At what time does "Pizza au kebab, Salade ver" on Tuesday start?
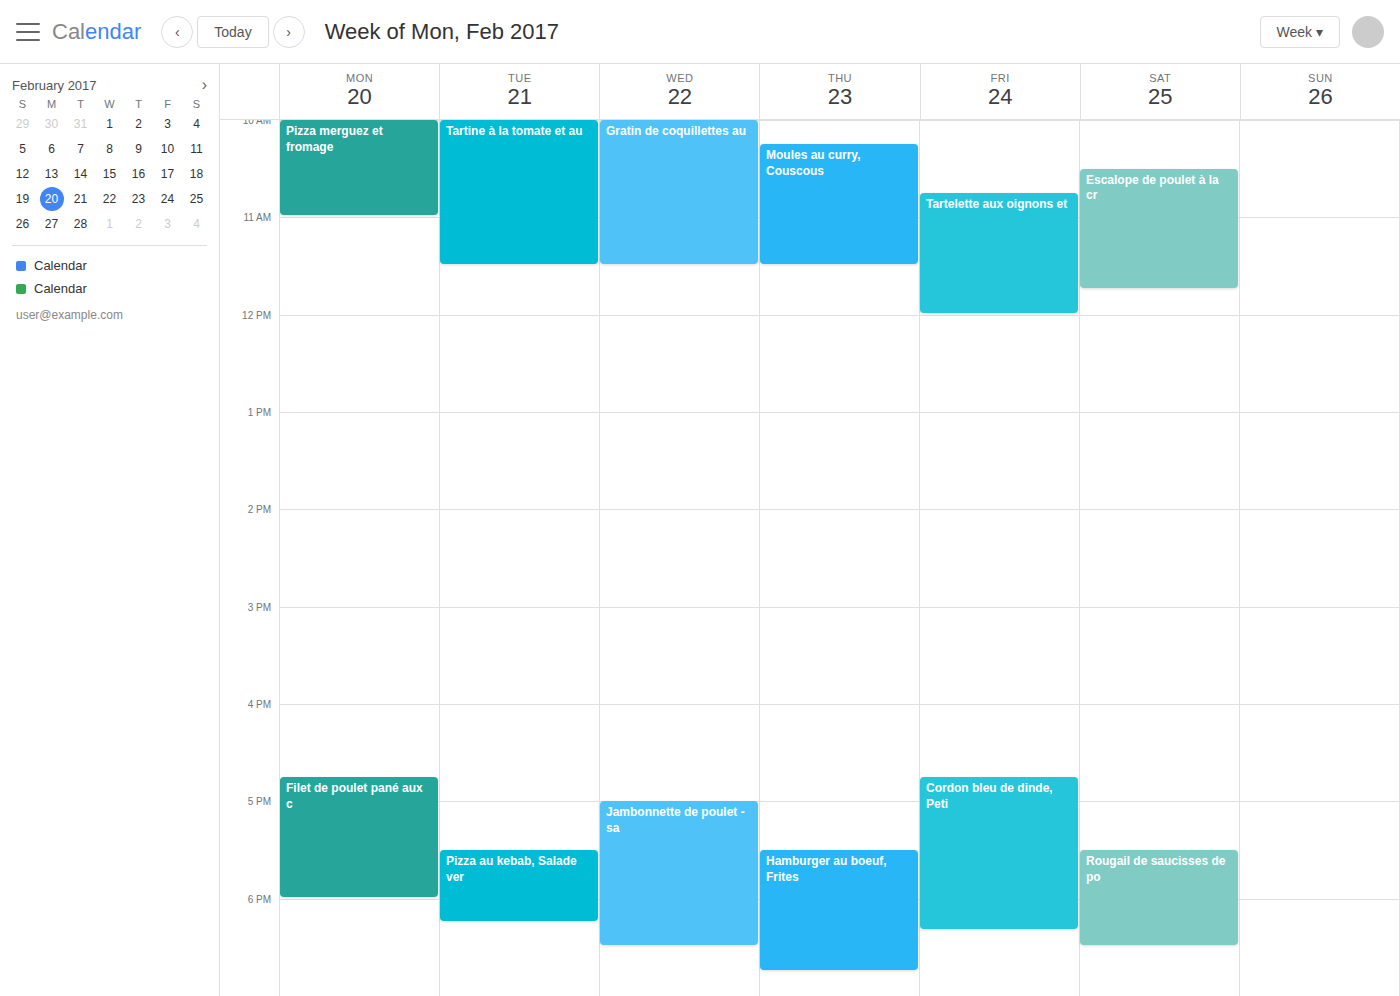
5:30 PM